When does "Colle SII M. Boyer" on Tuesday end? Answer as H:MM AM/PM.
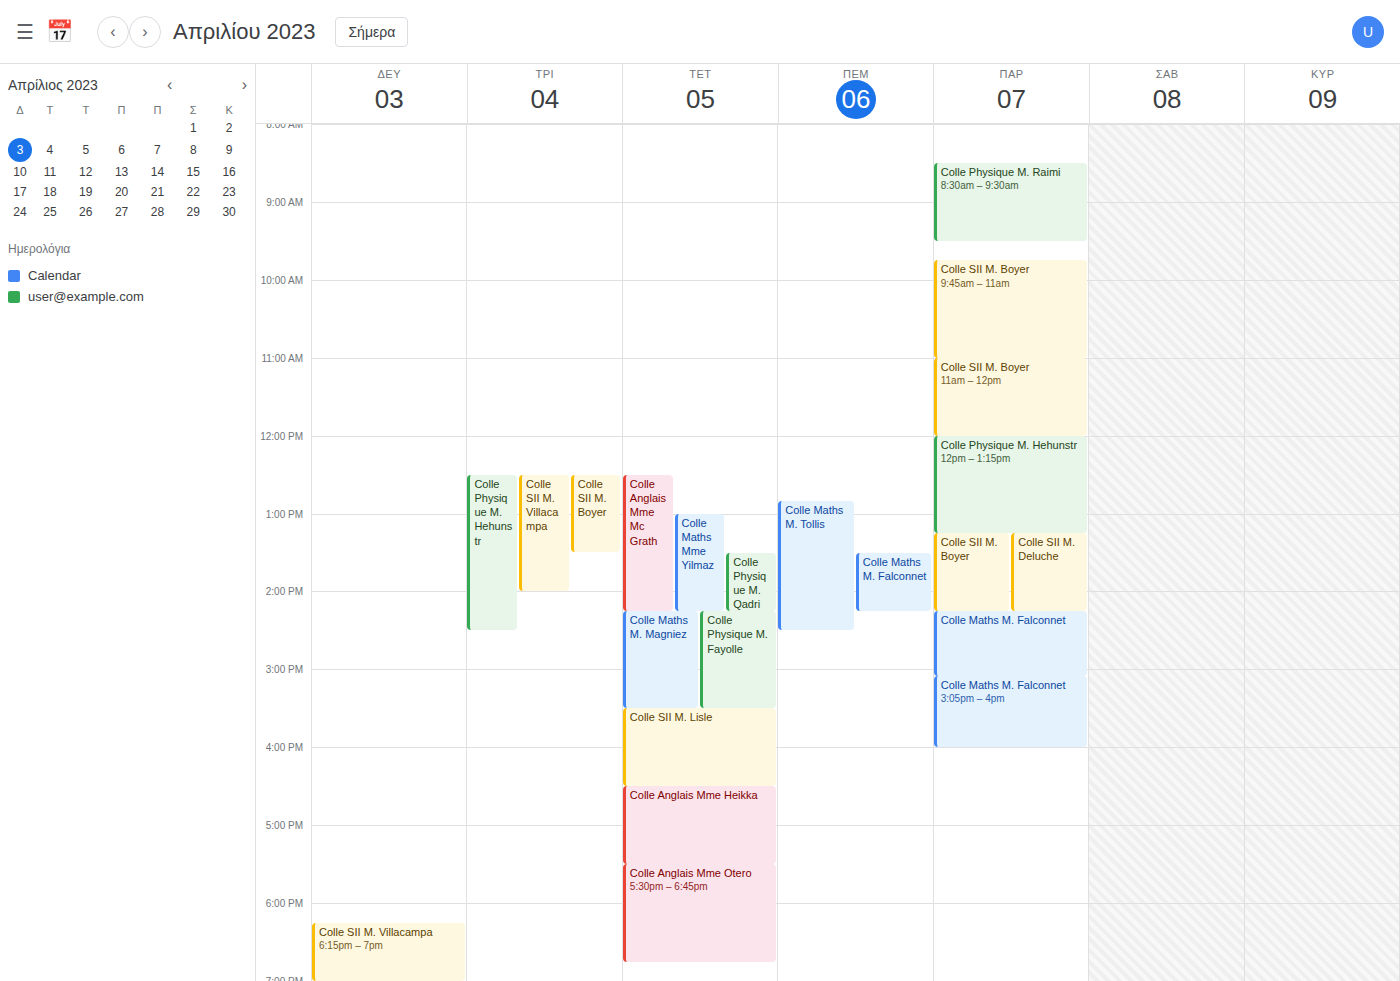
1:30 PM